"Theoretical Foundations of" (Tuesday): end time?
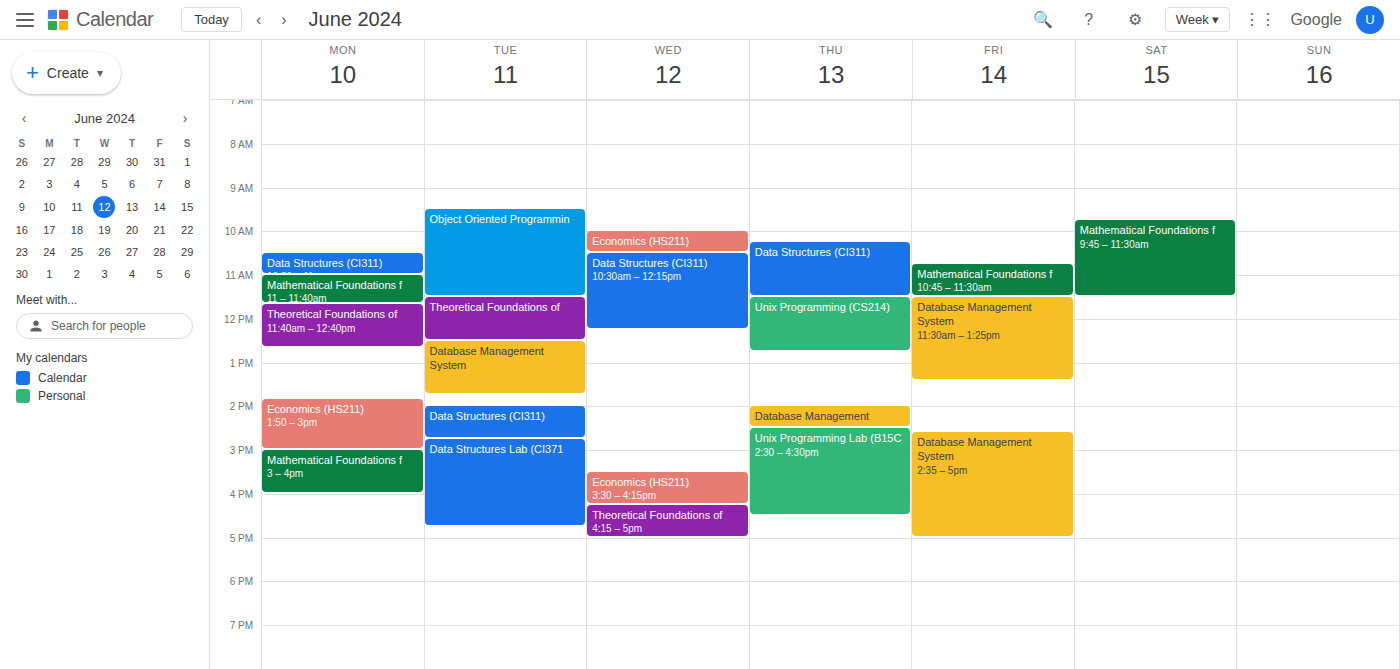
12:30 PM